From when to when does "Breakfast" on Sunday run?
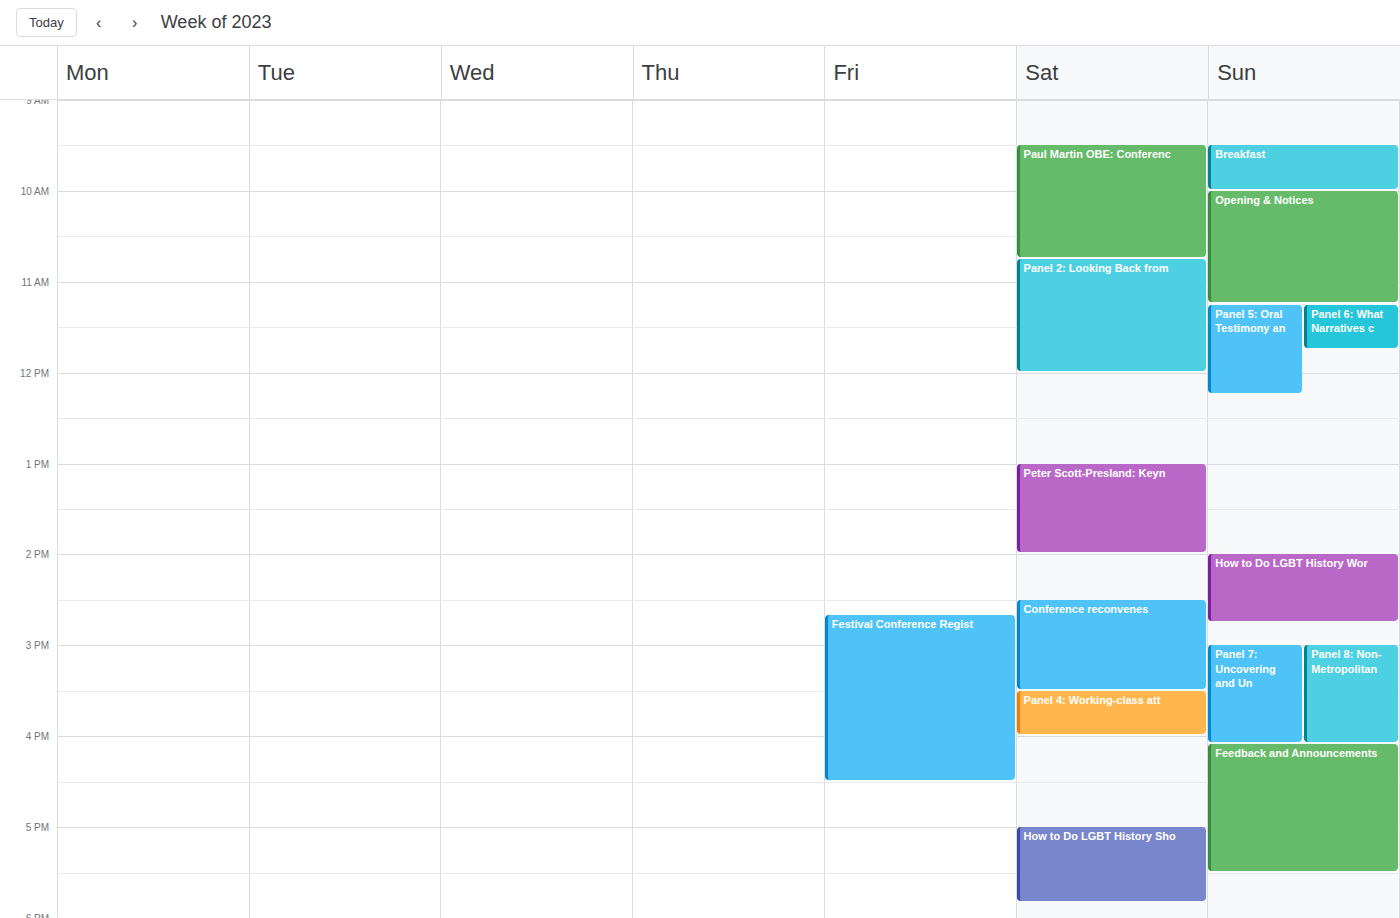
9:30 AM to 10:00 AM